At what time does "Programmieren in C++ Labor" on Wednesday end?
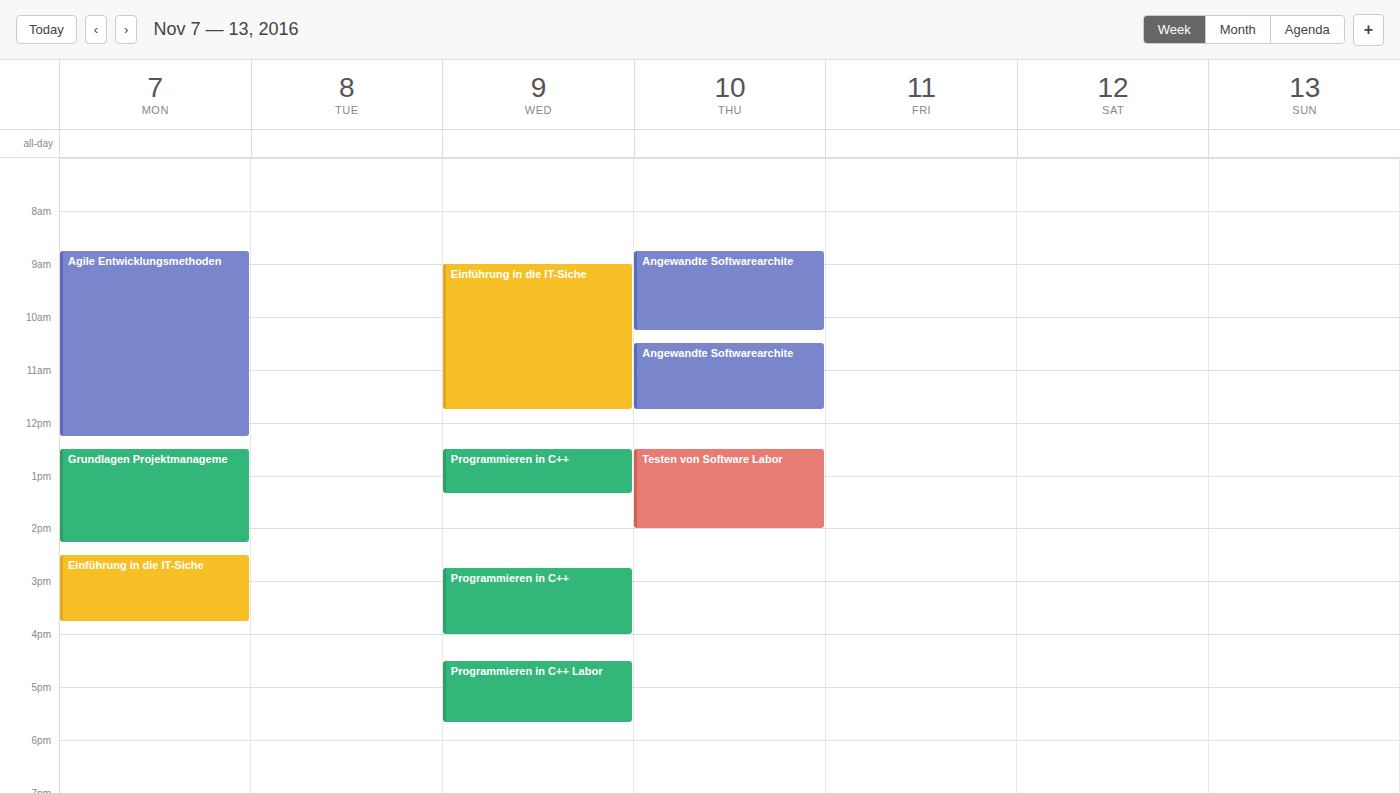
5:40 PM